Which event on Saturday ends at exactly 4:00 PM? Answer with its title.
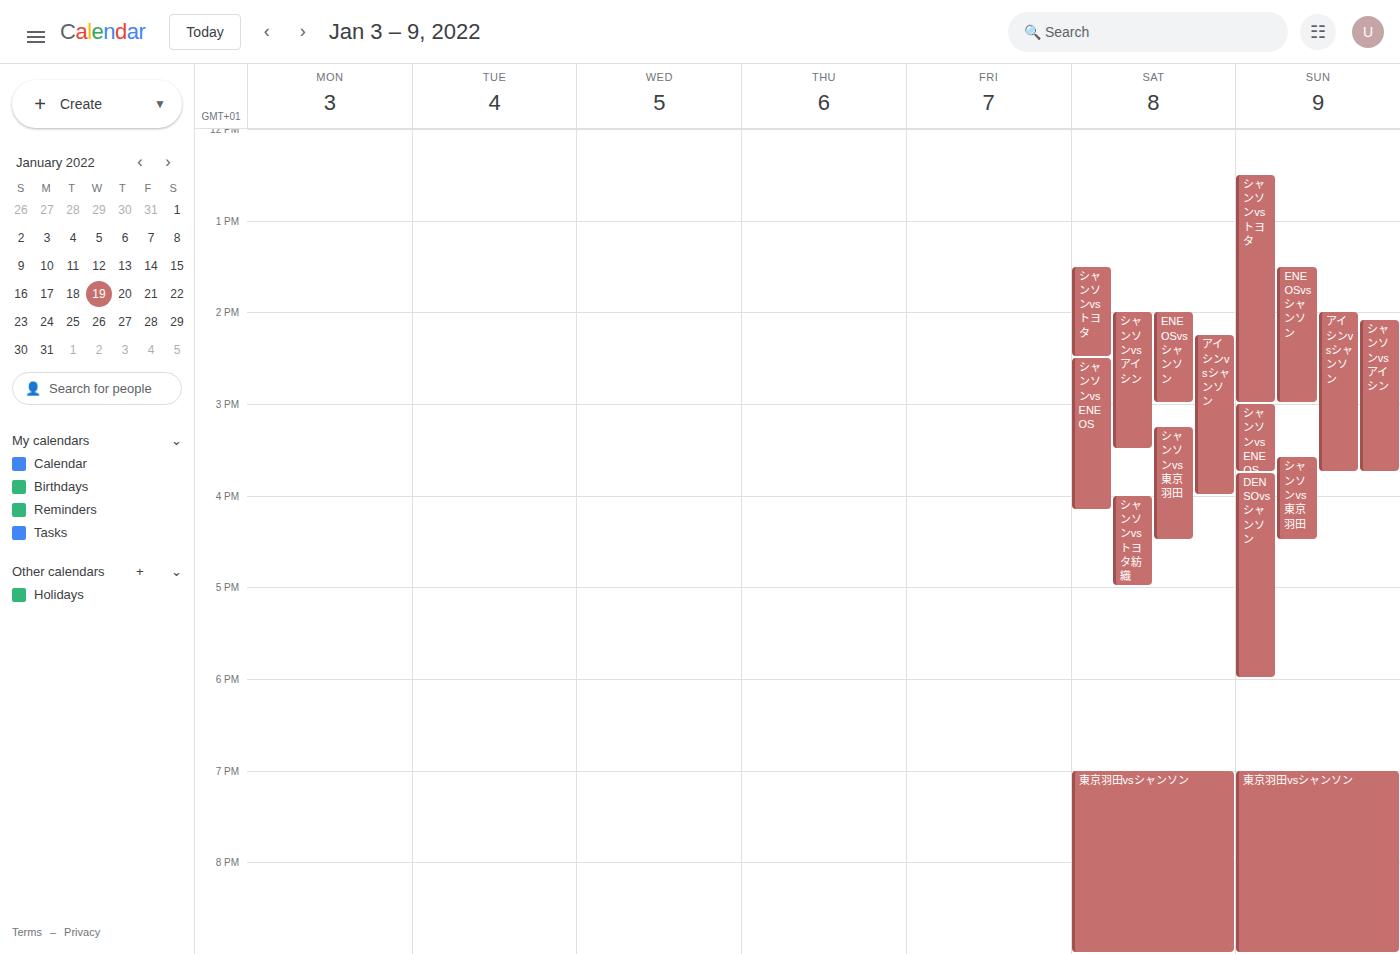
"アイシンvsシャンソン"